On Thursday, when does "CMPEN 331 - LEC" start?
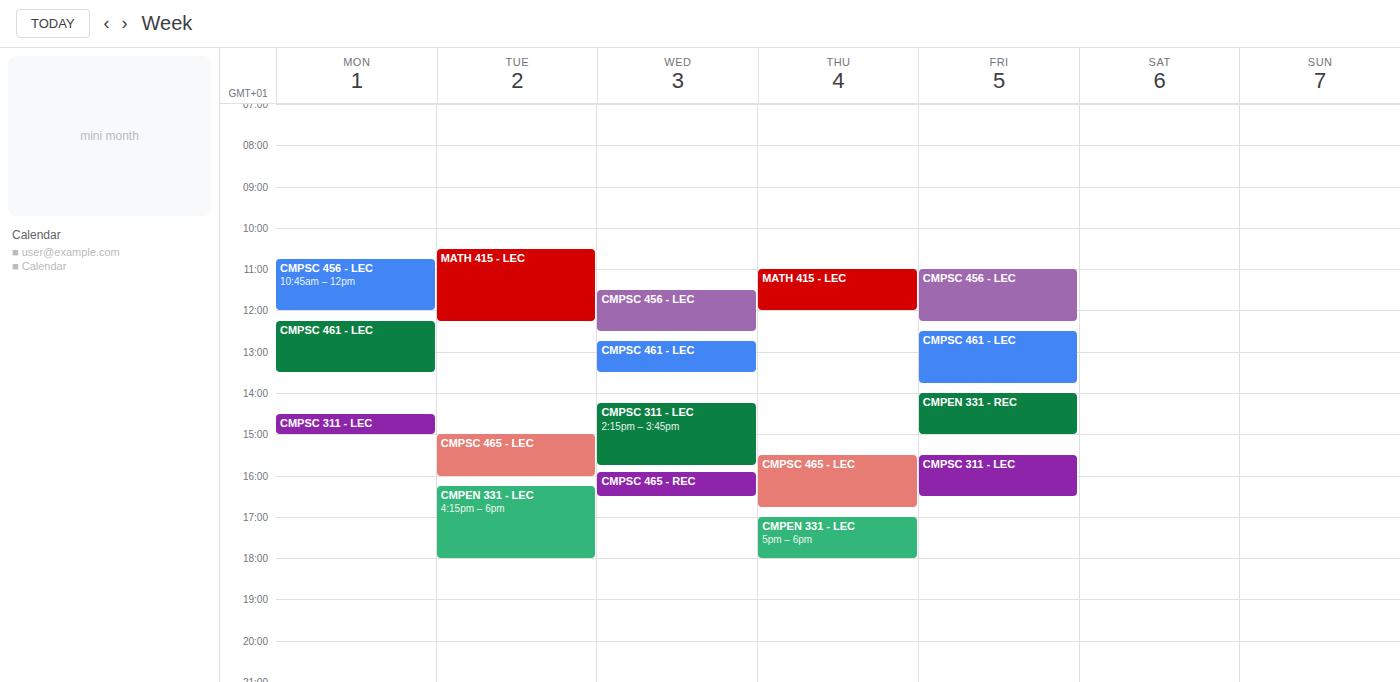
5:00 PM